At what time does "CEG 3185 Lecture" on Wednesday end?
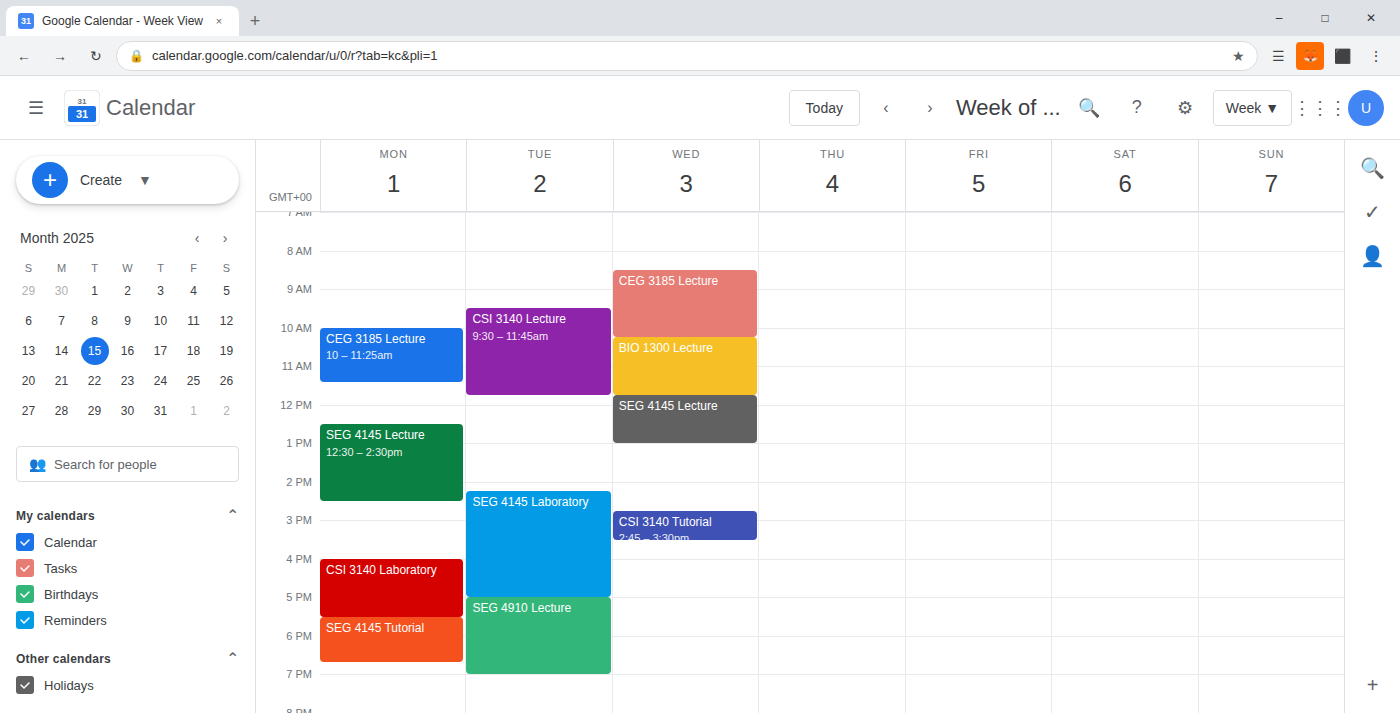
10:15 AM